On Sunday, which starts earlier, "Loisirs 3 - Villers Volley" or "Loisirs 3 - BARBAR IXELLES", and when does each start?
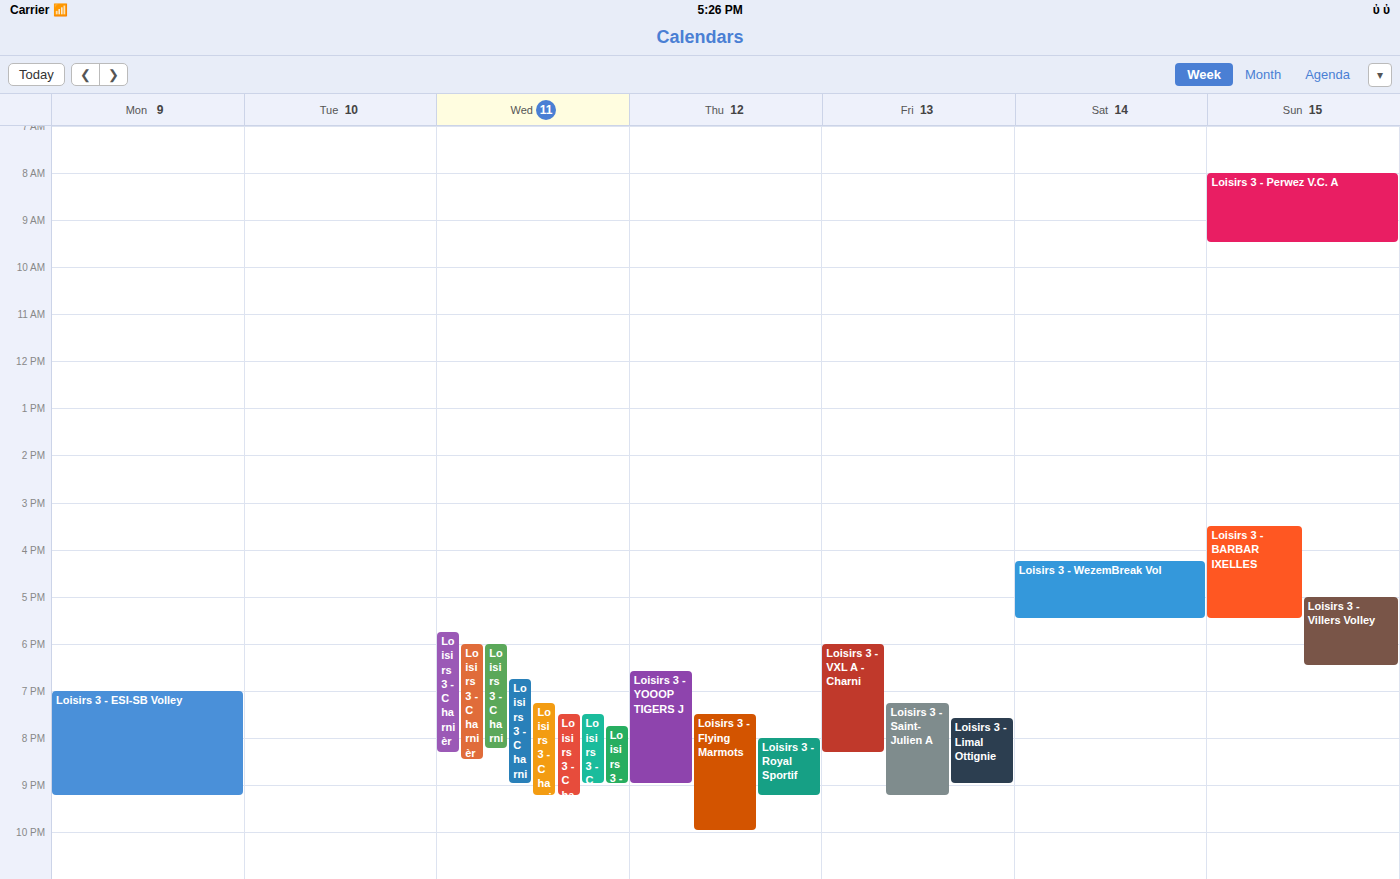
"Loisirs 3 - BARBAR IXELLES" 3:30 PM; "Loisirs 3 - Villers Volley" 5:00 PM.